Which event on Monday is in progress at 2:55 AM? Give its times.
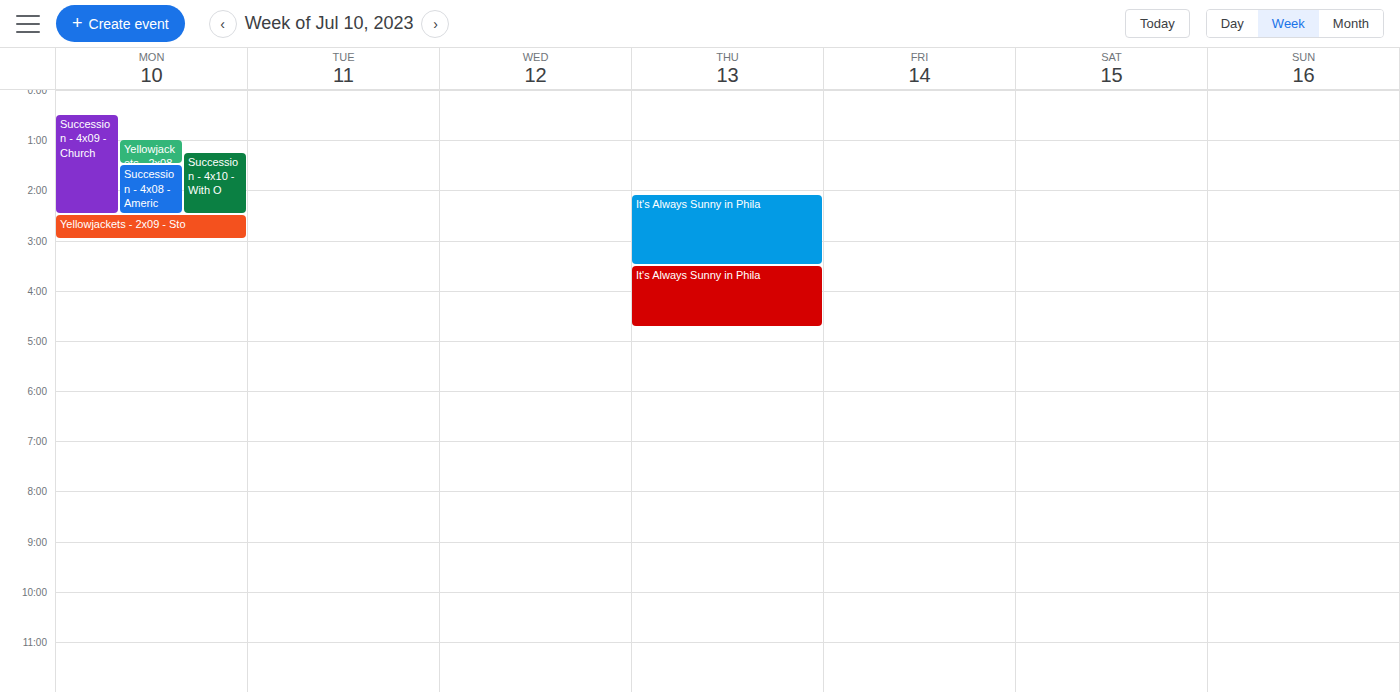
"Yellowjackets - 2x09 - Sto", 2:30 AM to 3:00 AM